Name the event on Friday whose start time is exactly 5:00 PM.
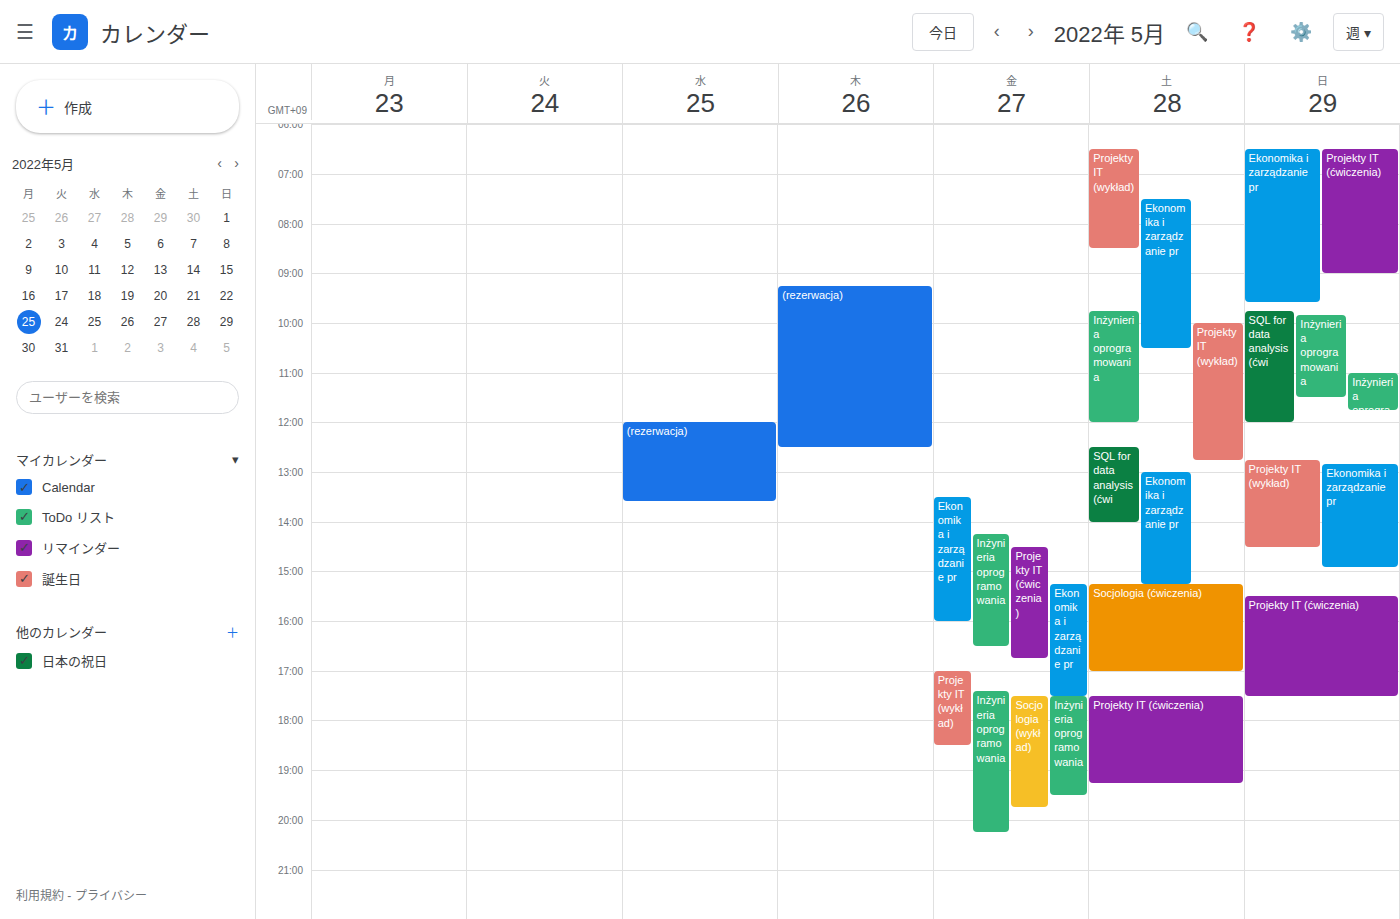
"Projekty IT (wykład)"